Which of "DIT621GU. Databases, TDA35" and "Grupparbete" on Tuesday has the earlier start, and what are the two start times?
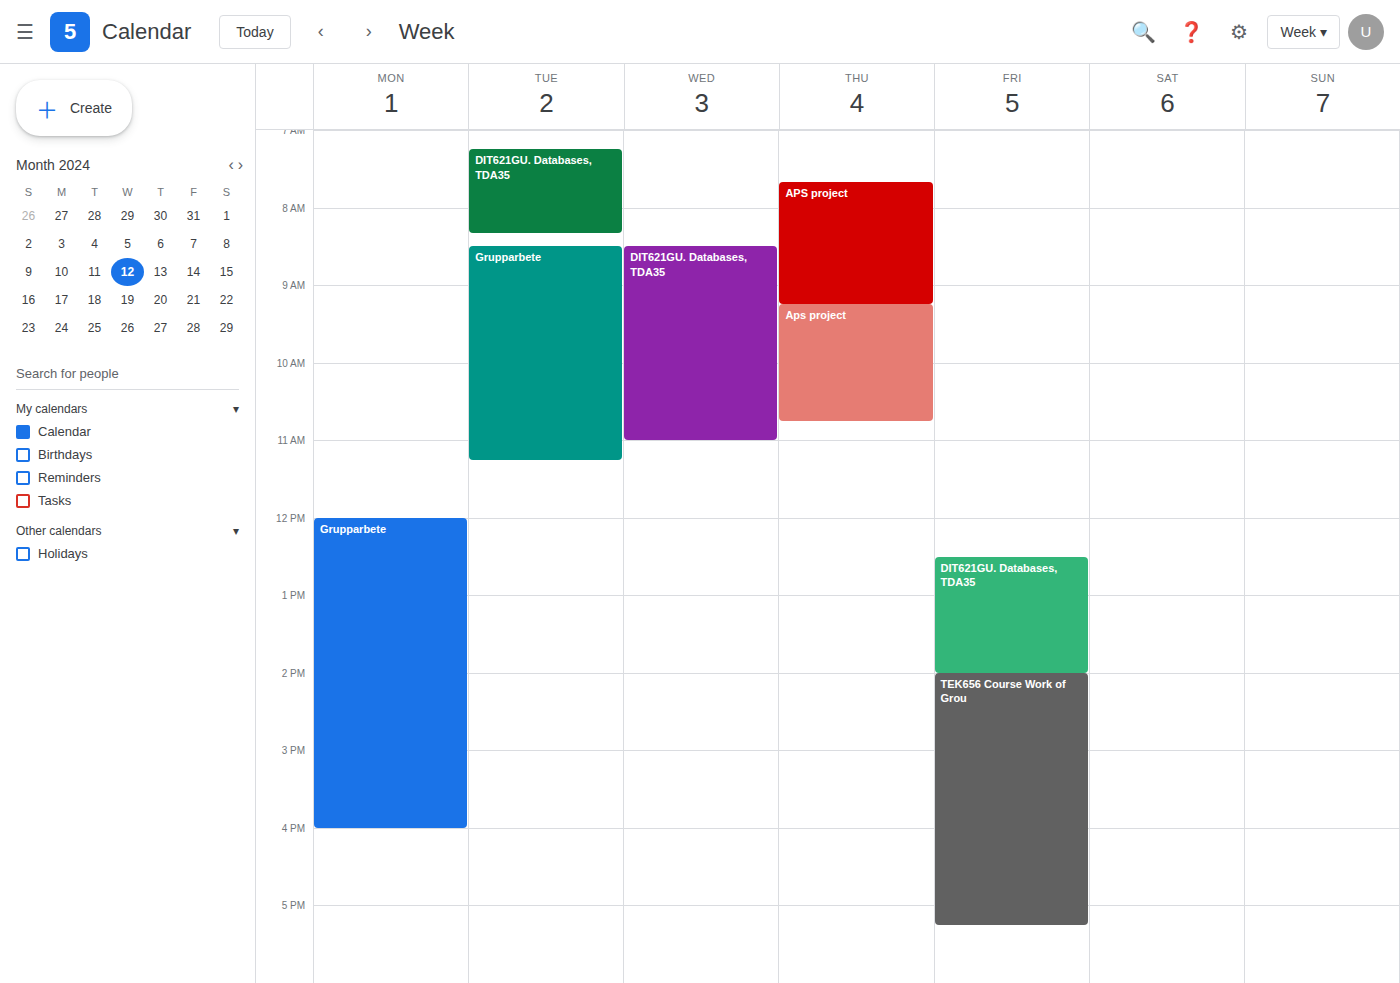
"DIT621GU. Databases, TDA35" 7:15 AM; "Grupparbete" 8:30 AM.